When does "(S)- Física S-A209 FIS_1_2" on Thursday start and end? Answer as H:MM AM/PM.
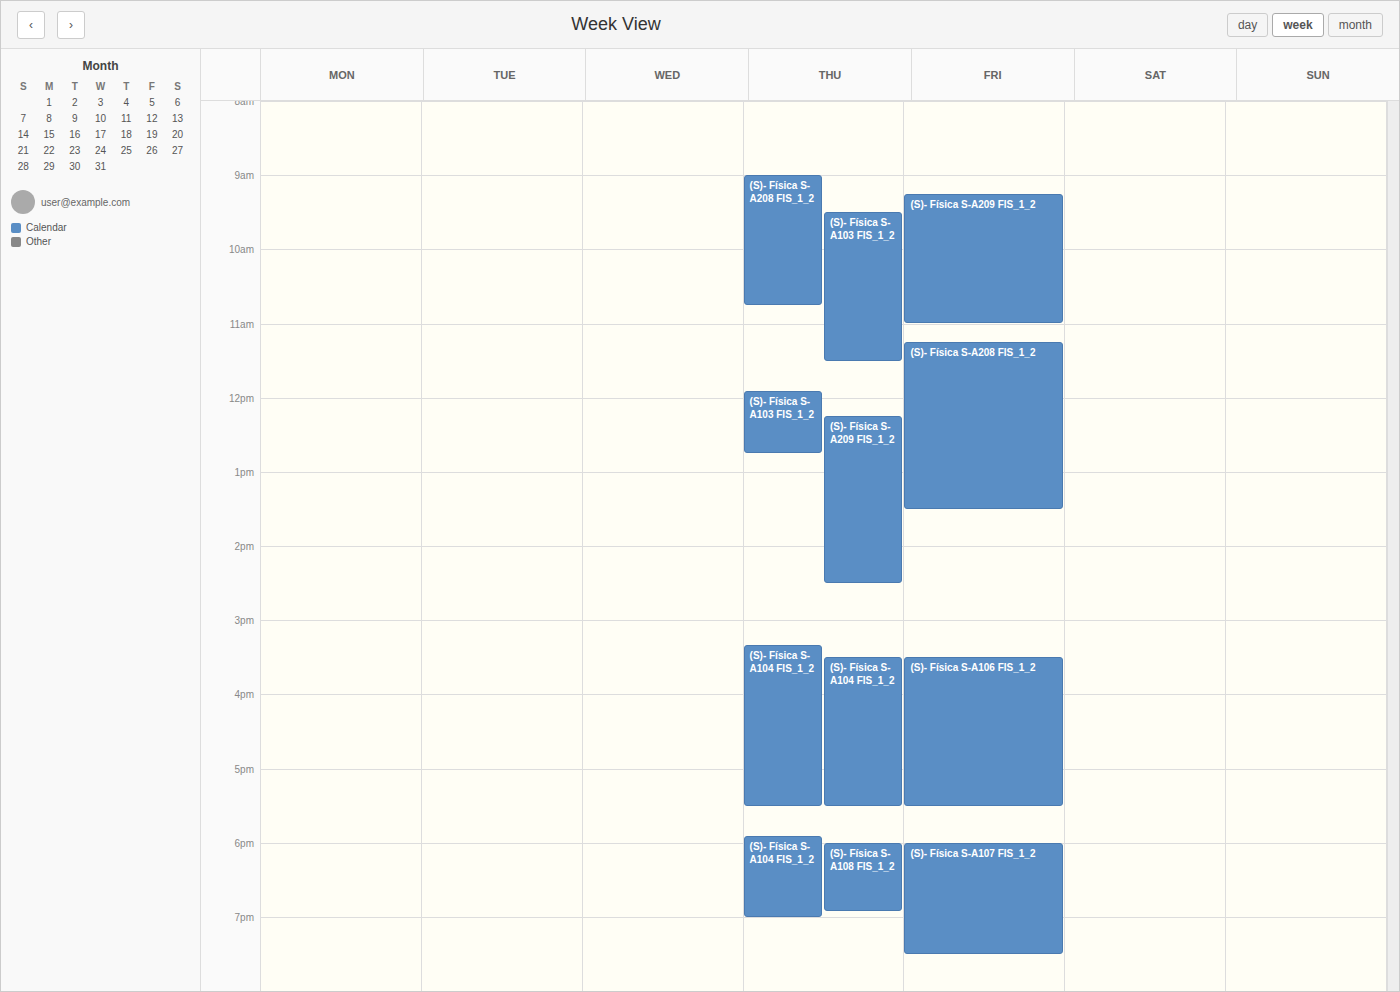
12:15 PM to 2:30 PM